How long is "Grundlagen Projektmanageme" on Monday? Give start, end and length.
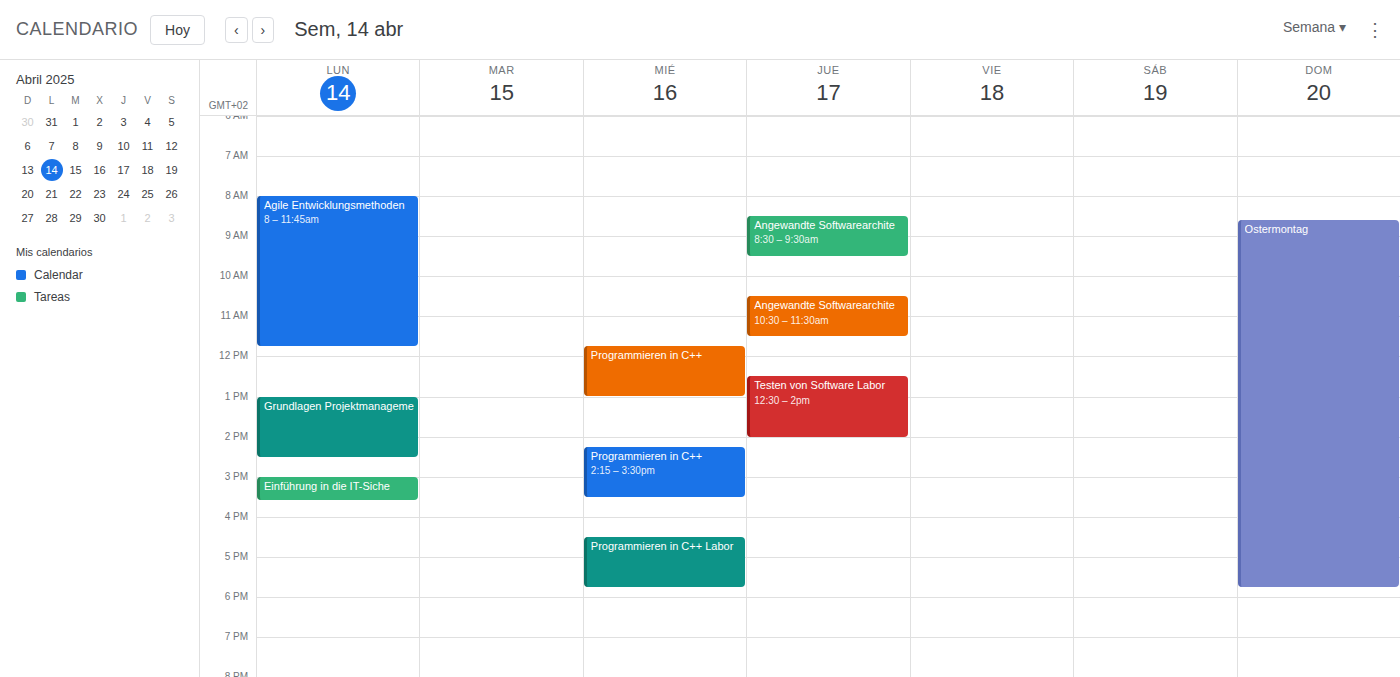
1:00 PM to 2:30 PM, 1 hour 30 minutes